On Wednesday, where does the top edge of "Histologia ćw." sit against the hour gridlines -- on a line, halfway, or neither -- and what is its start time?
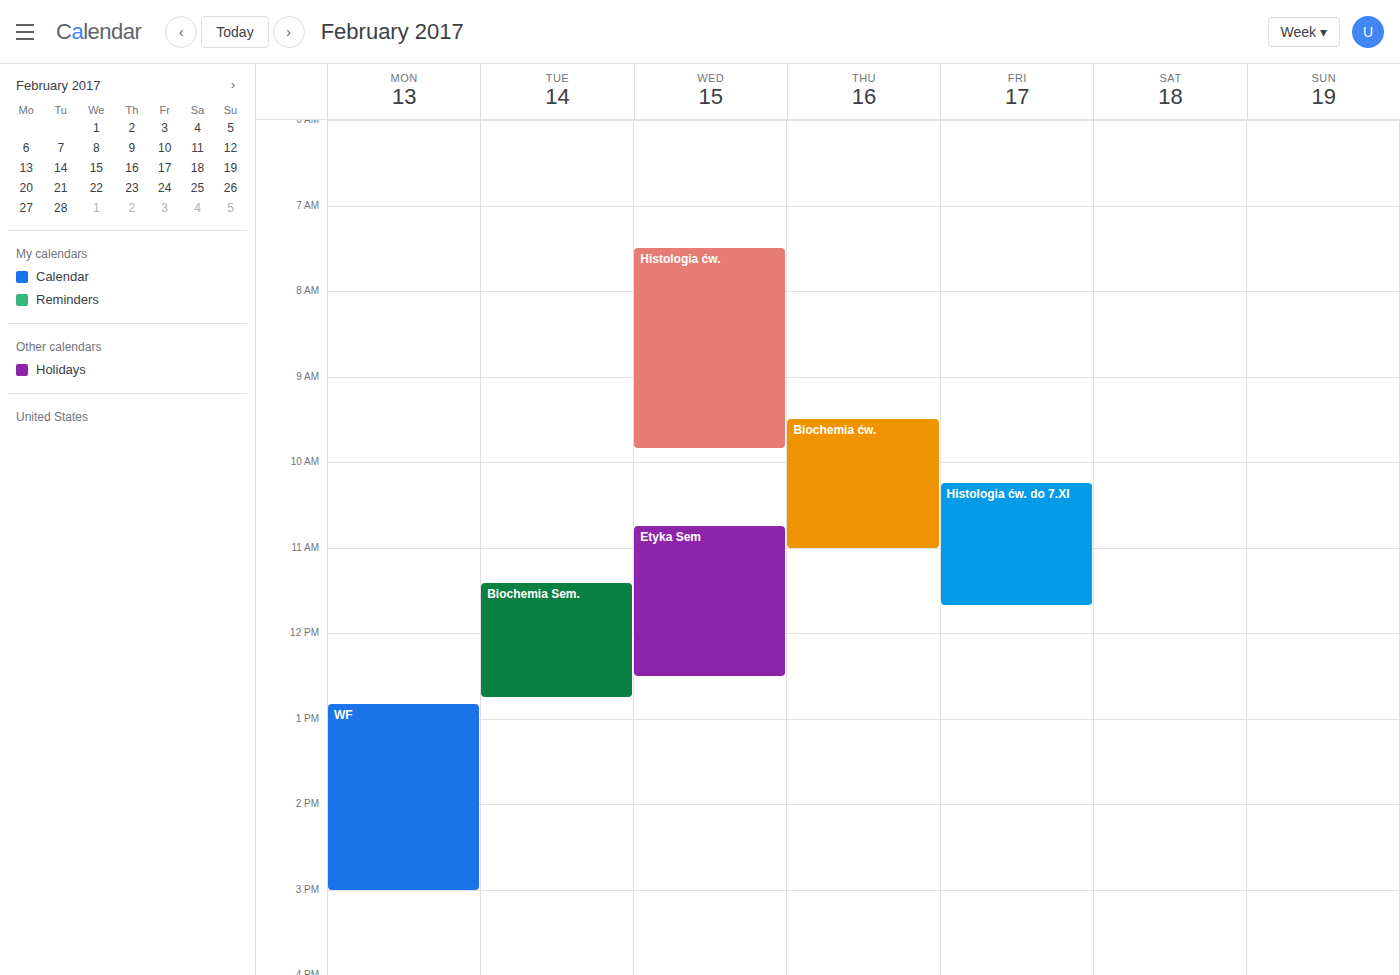
7:30 AM -- halfway between the 7 AM and 8 AM lines.